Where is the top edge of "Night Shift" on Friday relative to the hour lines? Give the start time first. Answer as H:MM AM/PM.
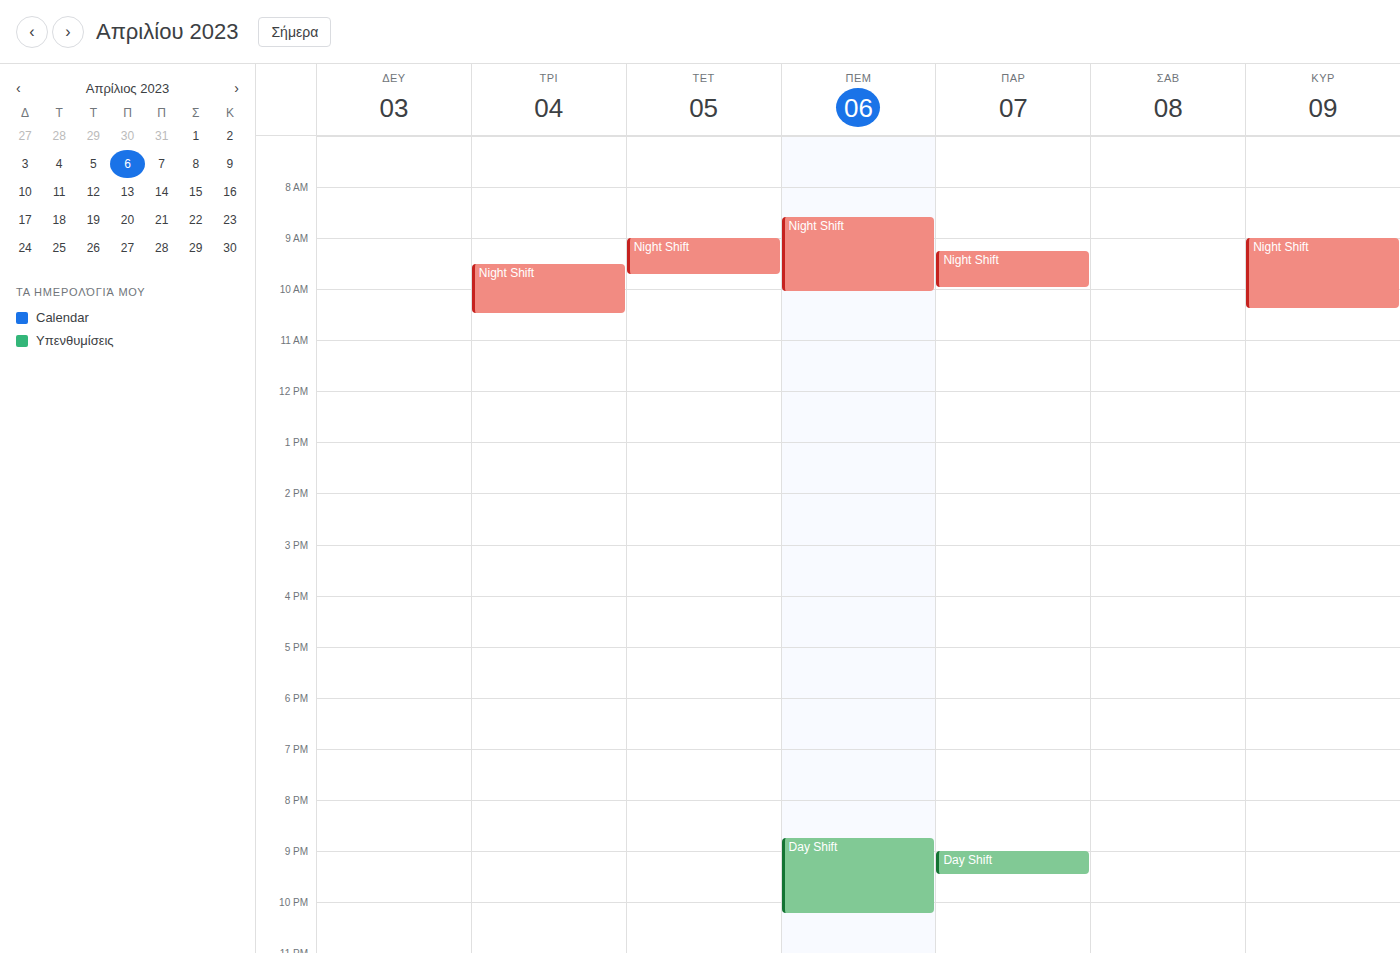
9:15 AM -- neither: a quarter of the way from the 9 AM line to the 10 AM line.